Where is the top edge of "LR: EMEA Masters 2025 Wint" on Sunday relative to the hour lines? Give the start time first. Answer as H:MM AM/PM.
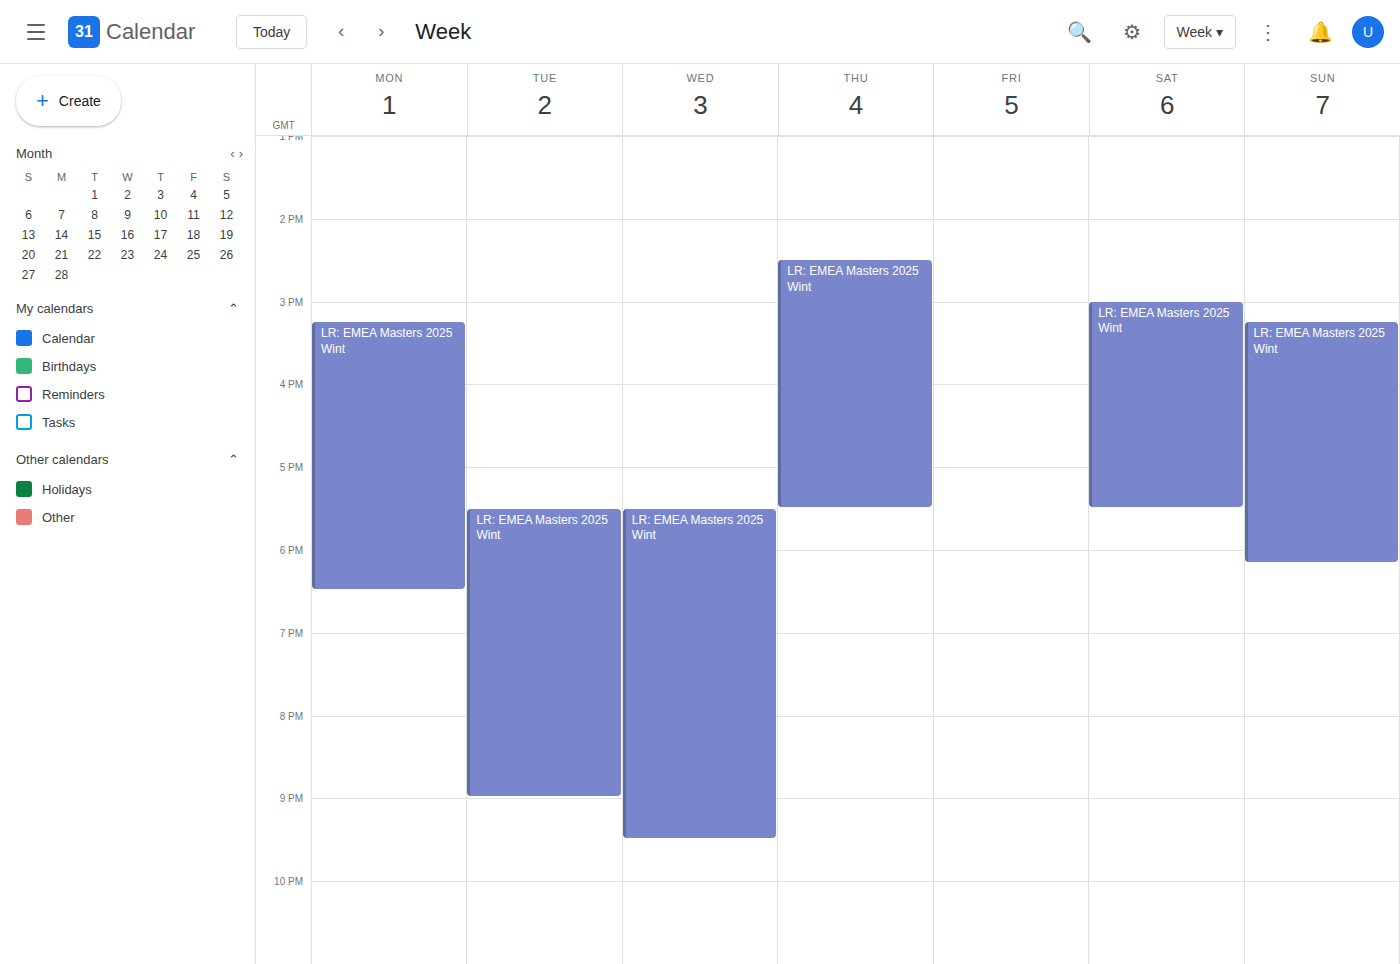
3:15 PM -- neither: a quarter of the way from the 3 PM line to the 4 PM line.